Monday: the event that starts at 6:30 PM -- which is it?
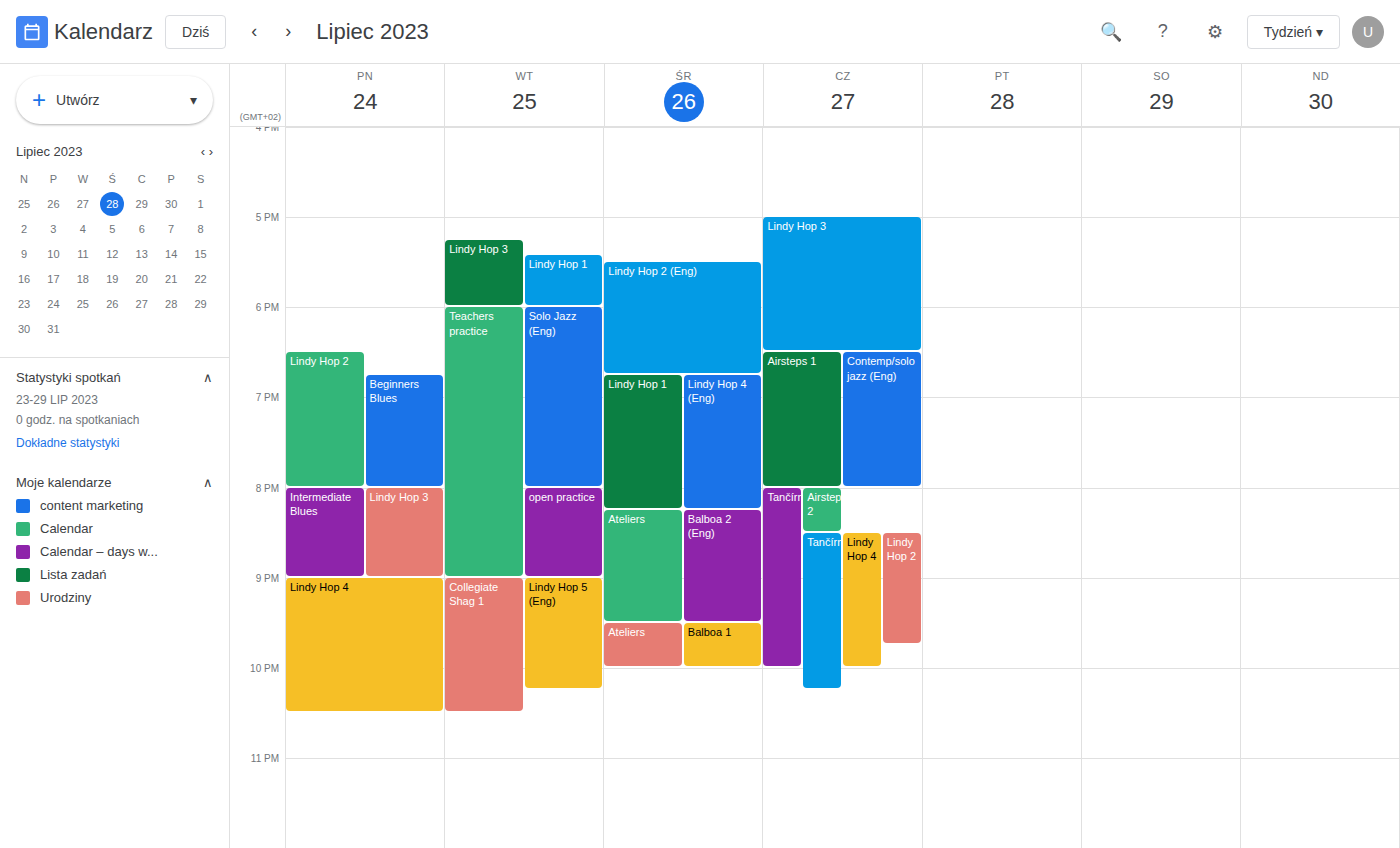
"Lindy Hop 2"